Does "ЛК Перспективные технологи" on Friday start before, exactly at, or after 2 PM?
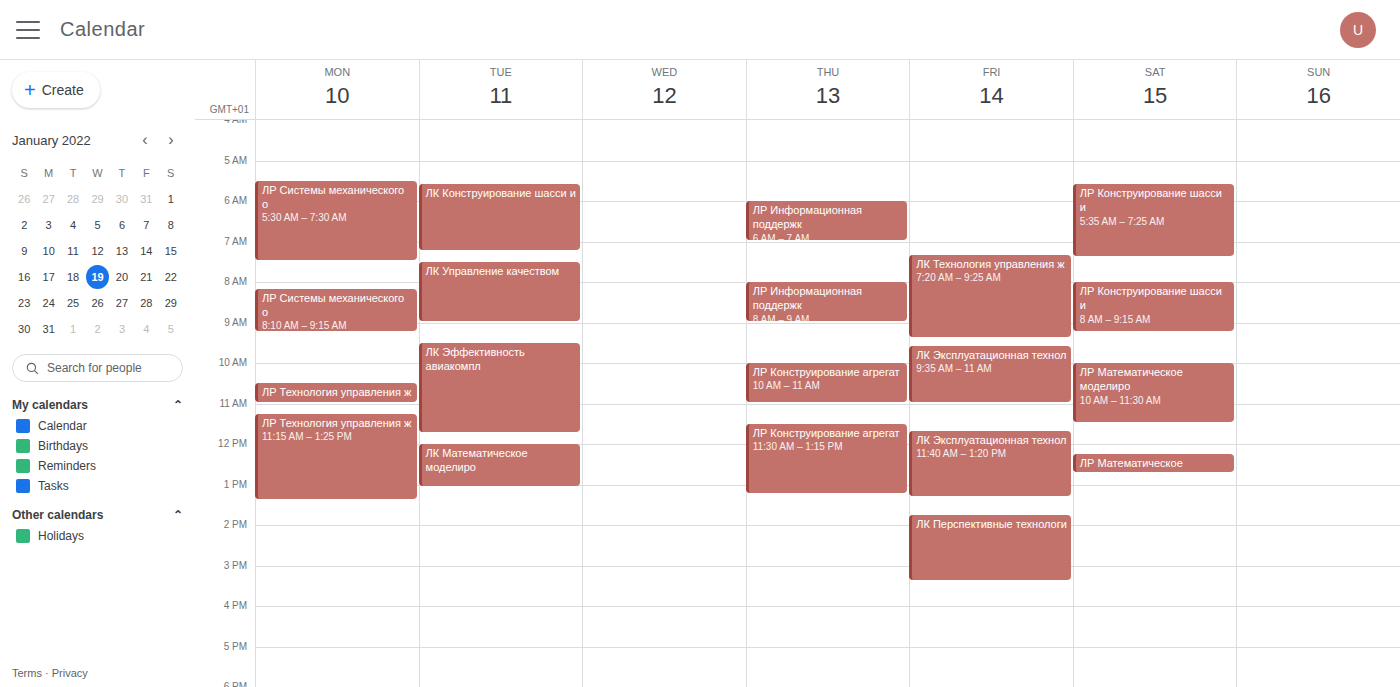
1:45 PM -- before 2 PM, 15 minutes above the 2 PM line.